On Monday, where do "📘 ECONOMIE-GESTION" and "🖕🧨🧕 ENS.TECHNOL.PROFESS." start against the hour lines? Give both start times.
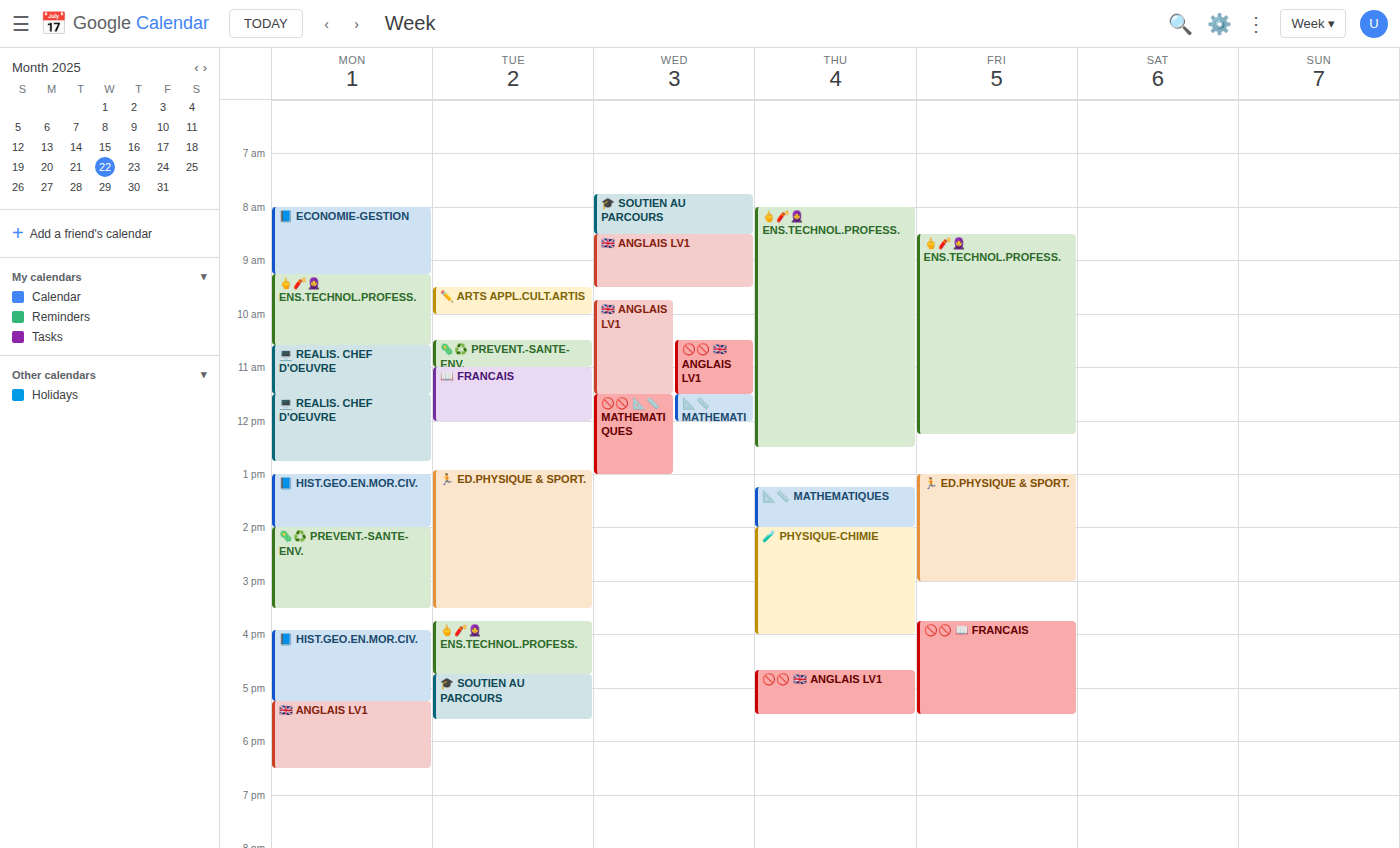
"📘 ECONOMIE-GESTION": 8:00 AM, exactly on the 8 AM line. "🖕🧨🧕 ENS.TECHNOL.PROFESS.": 9:15 AM, neither: a quarter of the way from the 9 AM line to the 10 AM line.